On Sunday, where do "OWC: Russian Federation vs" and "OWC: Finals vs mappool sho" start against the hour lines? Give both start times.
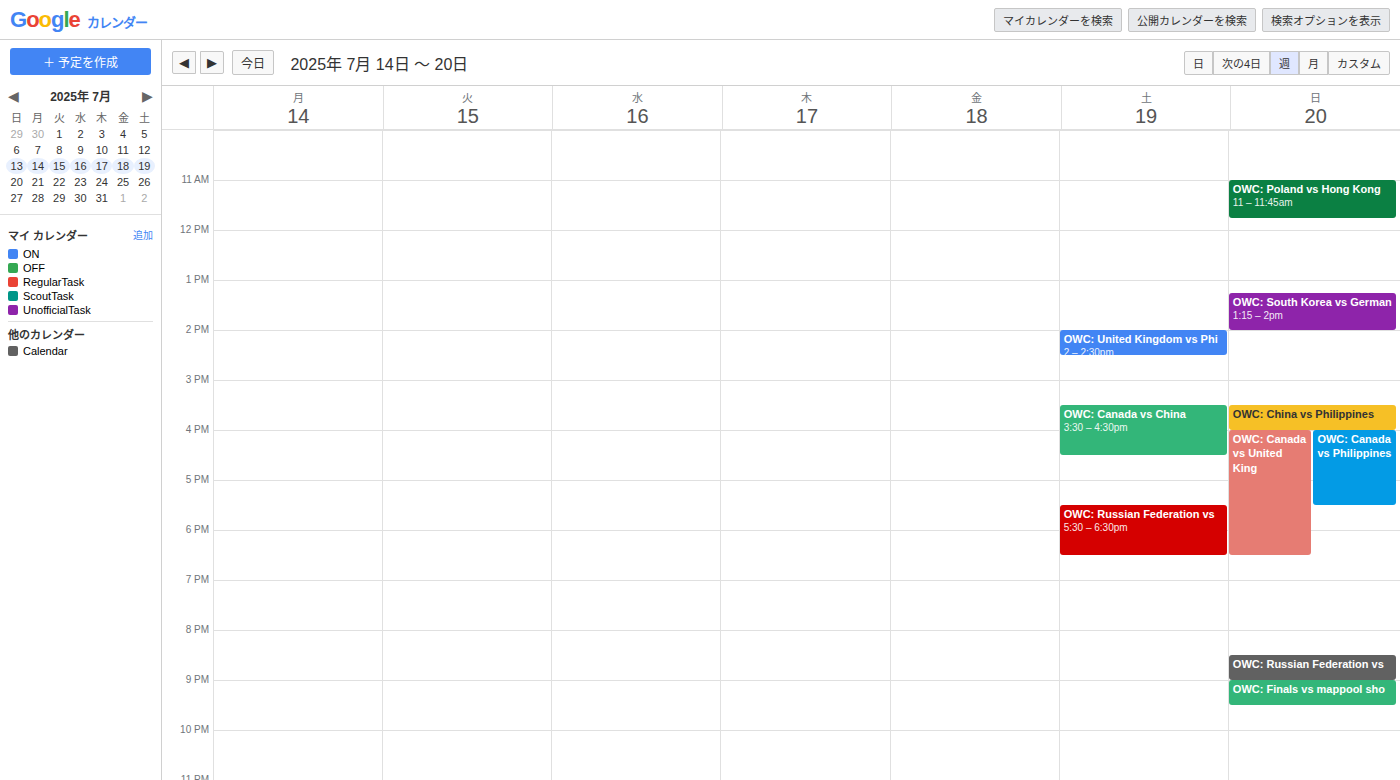
"OWC: Russian Federation vs": 8:30 PM, halfway between the 8 PM and 9 PM lines. "OWC: Finals vs mappool sho": 9:00 PM, exactly on the 9 PM line.